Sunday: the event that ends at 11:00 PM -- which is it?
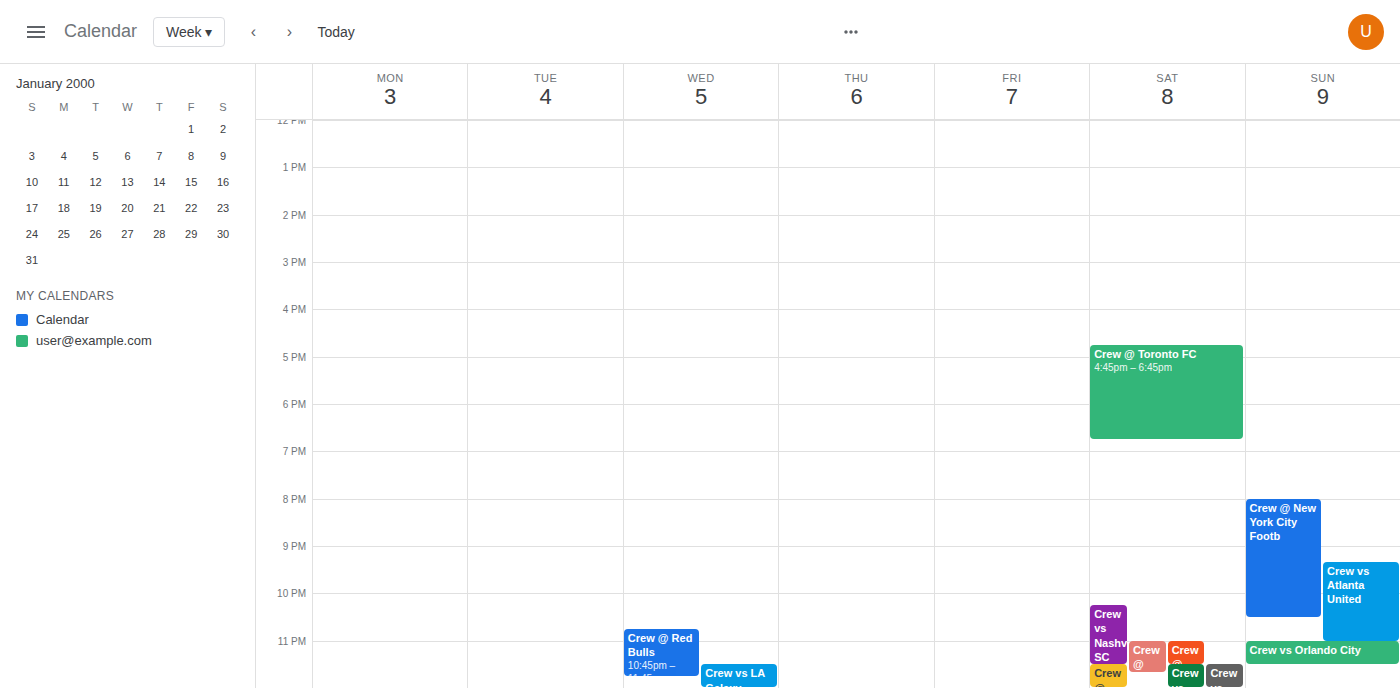
"Crew vs Atlanta United"